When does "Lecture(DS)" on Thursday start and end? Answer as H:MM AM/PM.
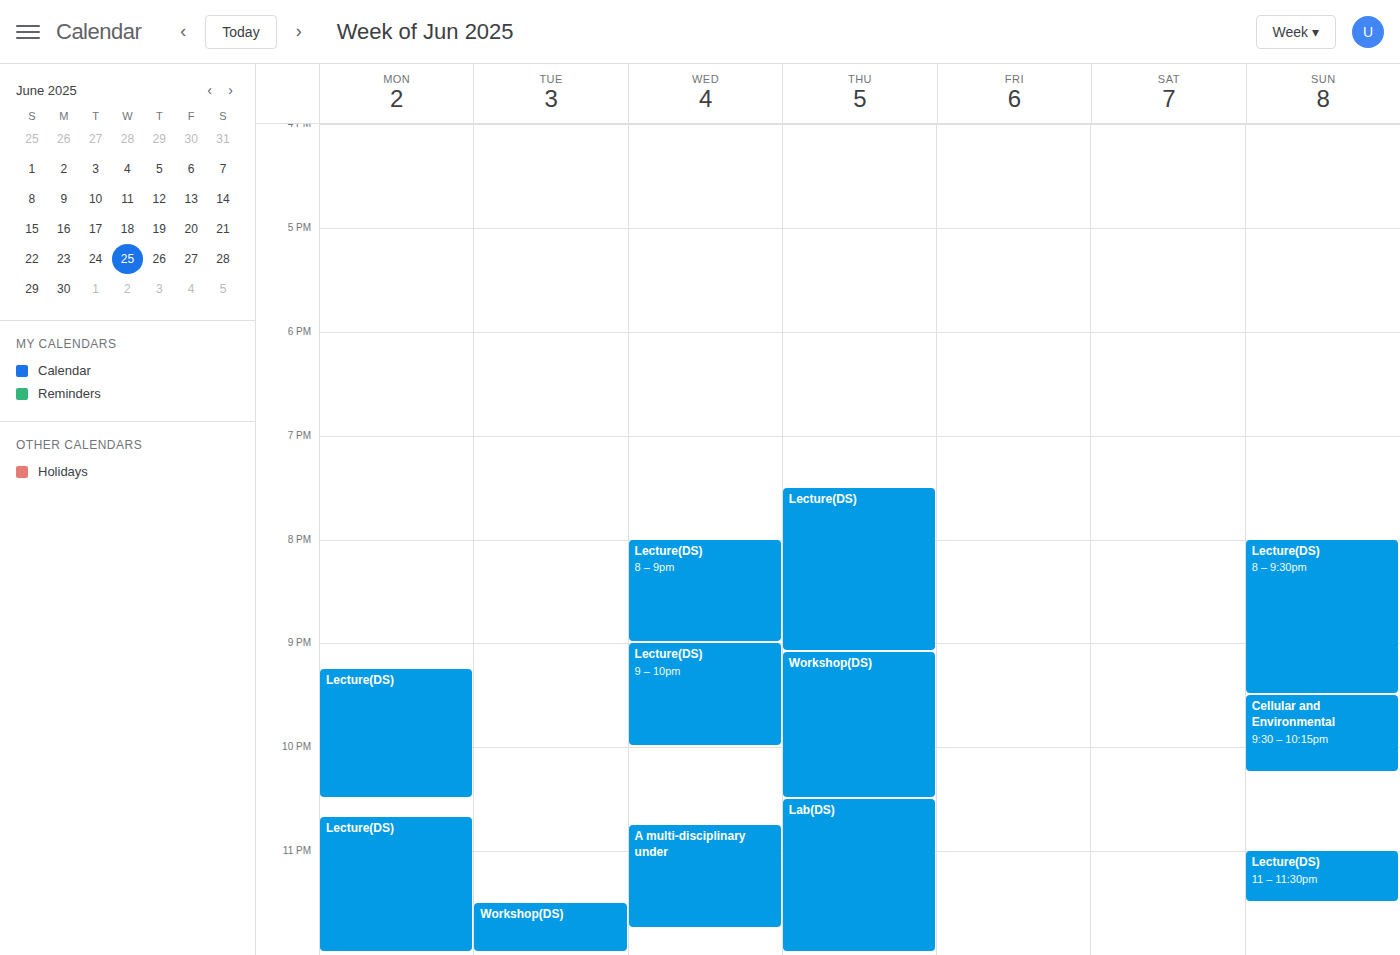
7:30 PM to 9:05 PM